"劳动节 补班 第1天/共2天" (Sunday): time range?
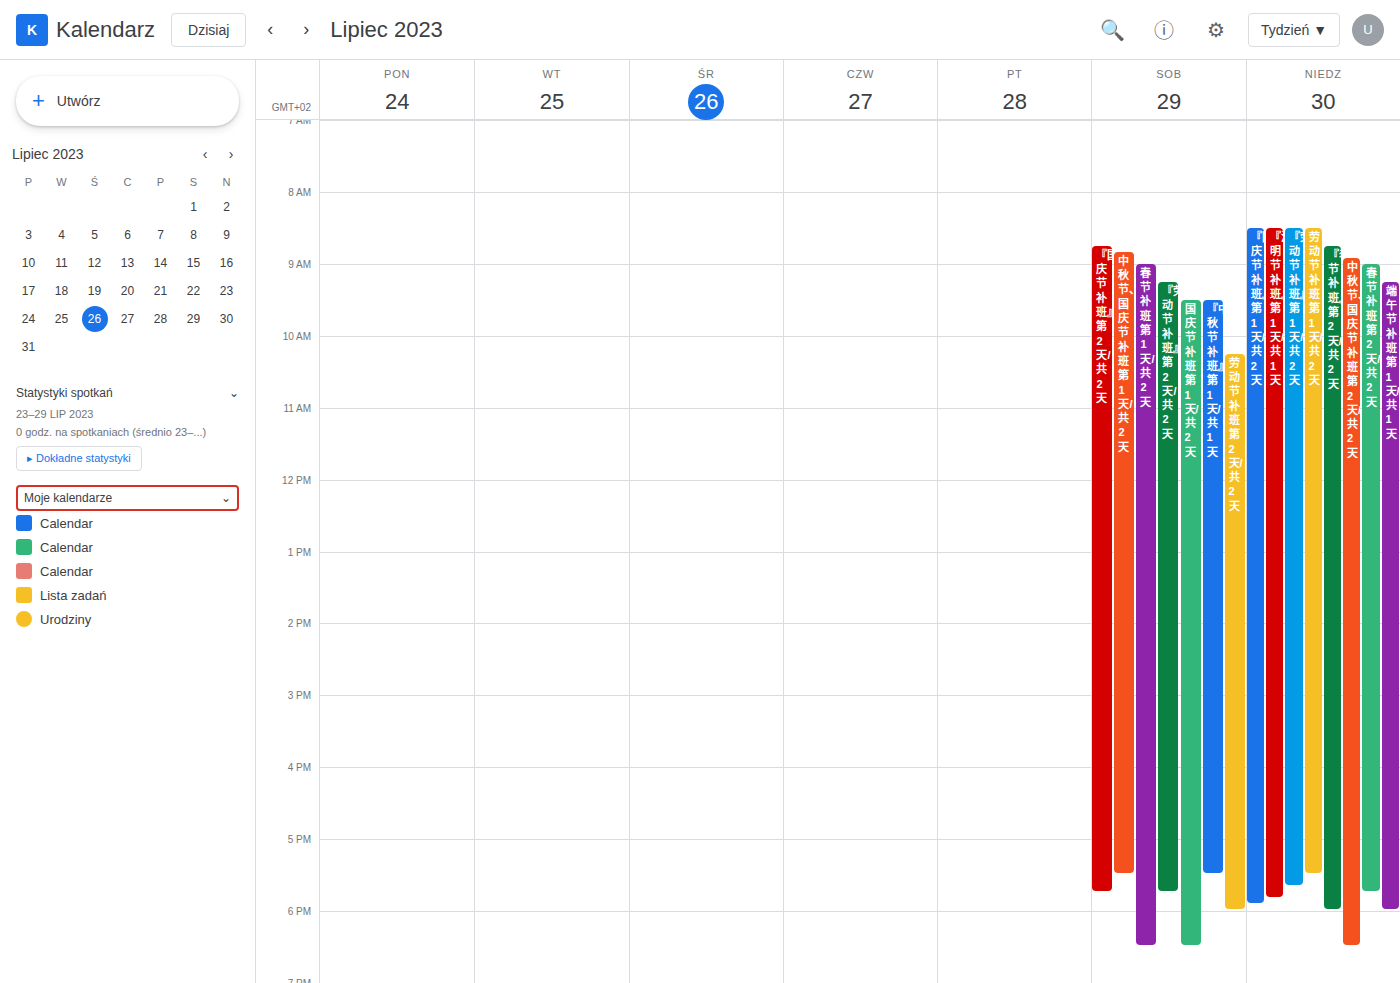
8:30 AM to 5:30 PM